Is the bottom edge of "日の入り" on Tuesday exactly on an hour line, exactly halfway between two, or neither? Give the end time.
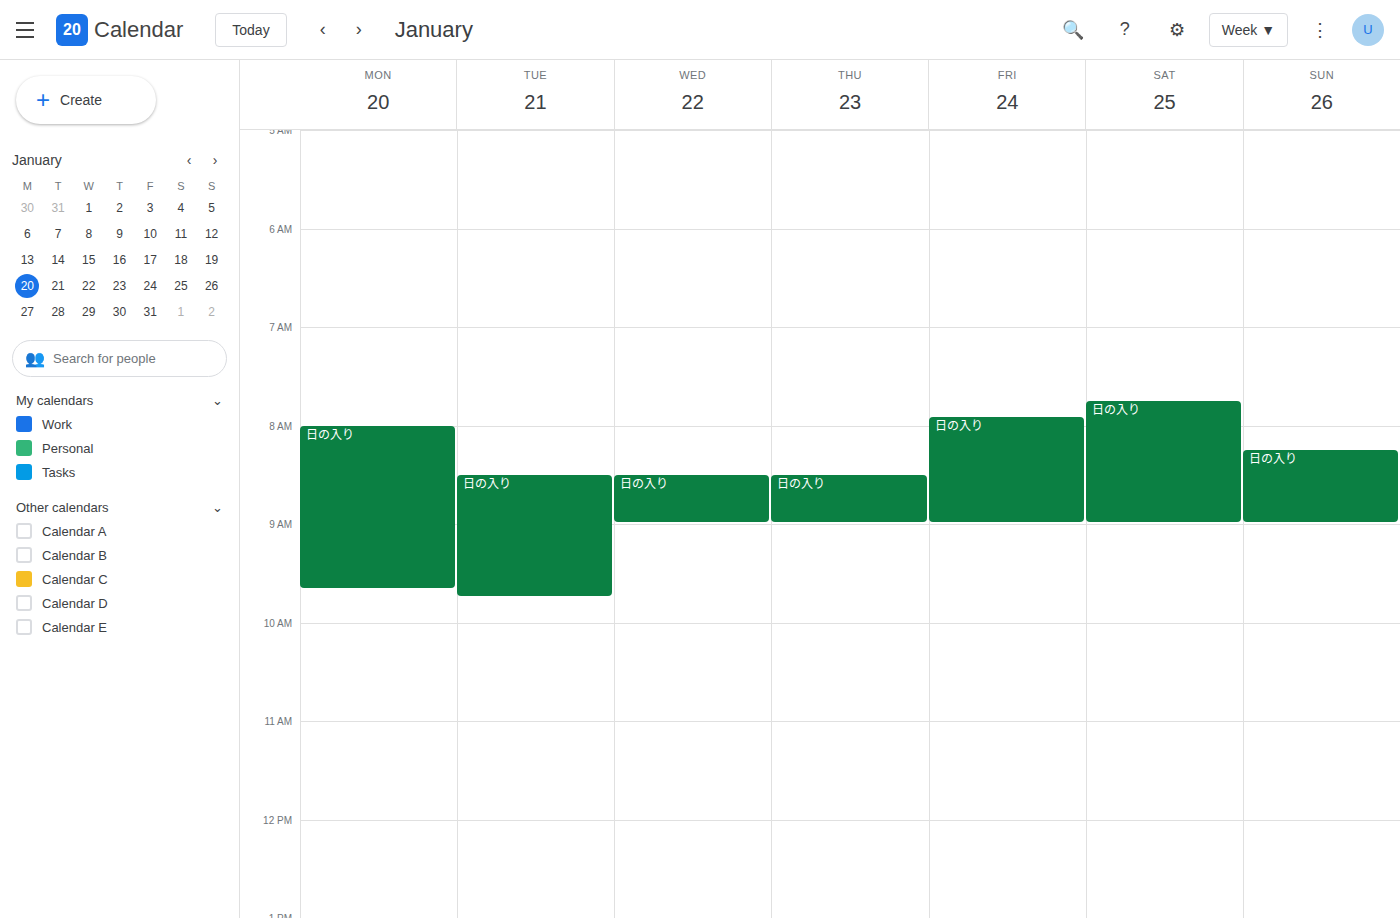
9:45 AM -- neither: three quarters of the way from the 9 AM line to the 10 AM line.